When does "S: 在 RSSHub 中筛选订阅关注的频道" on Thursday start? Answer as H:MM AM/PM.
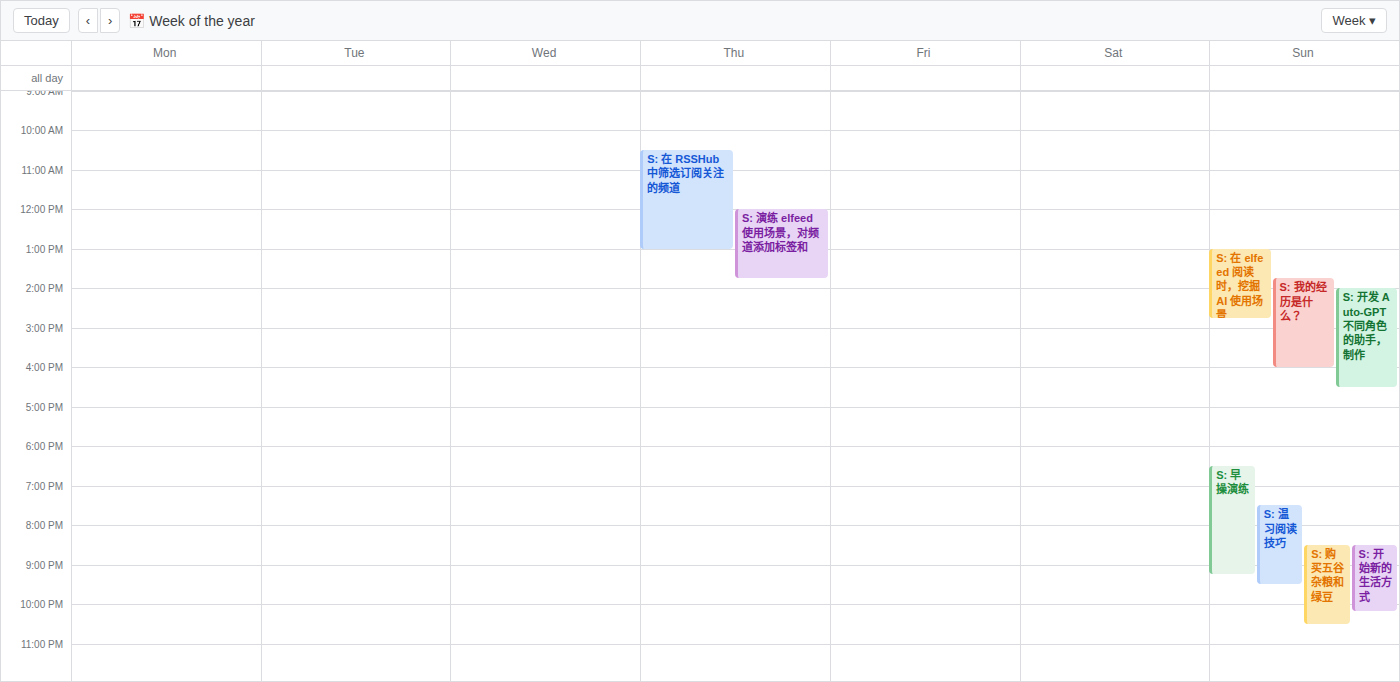
10:30 AM